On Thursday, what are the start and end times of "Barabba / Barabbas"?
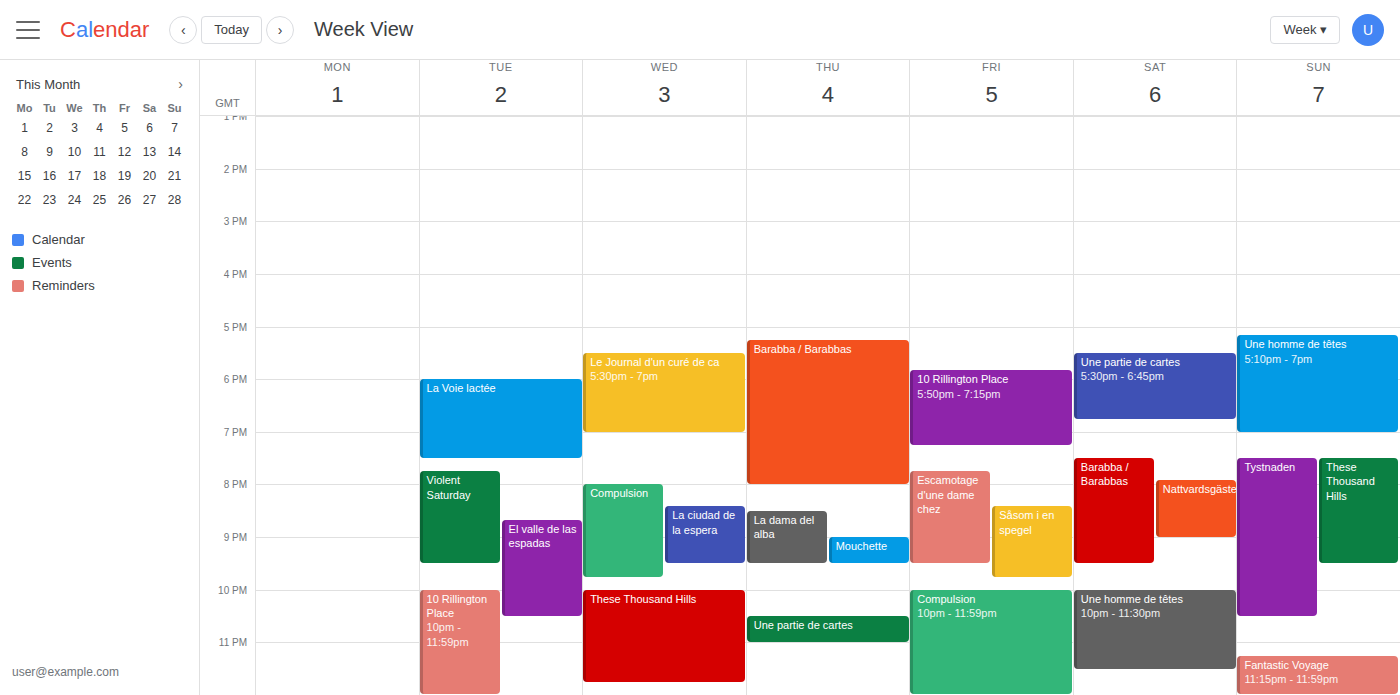
5:15 PM to 8:00 PM